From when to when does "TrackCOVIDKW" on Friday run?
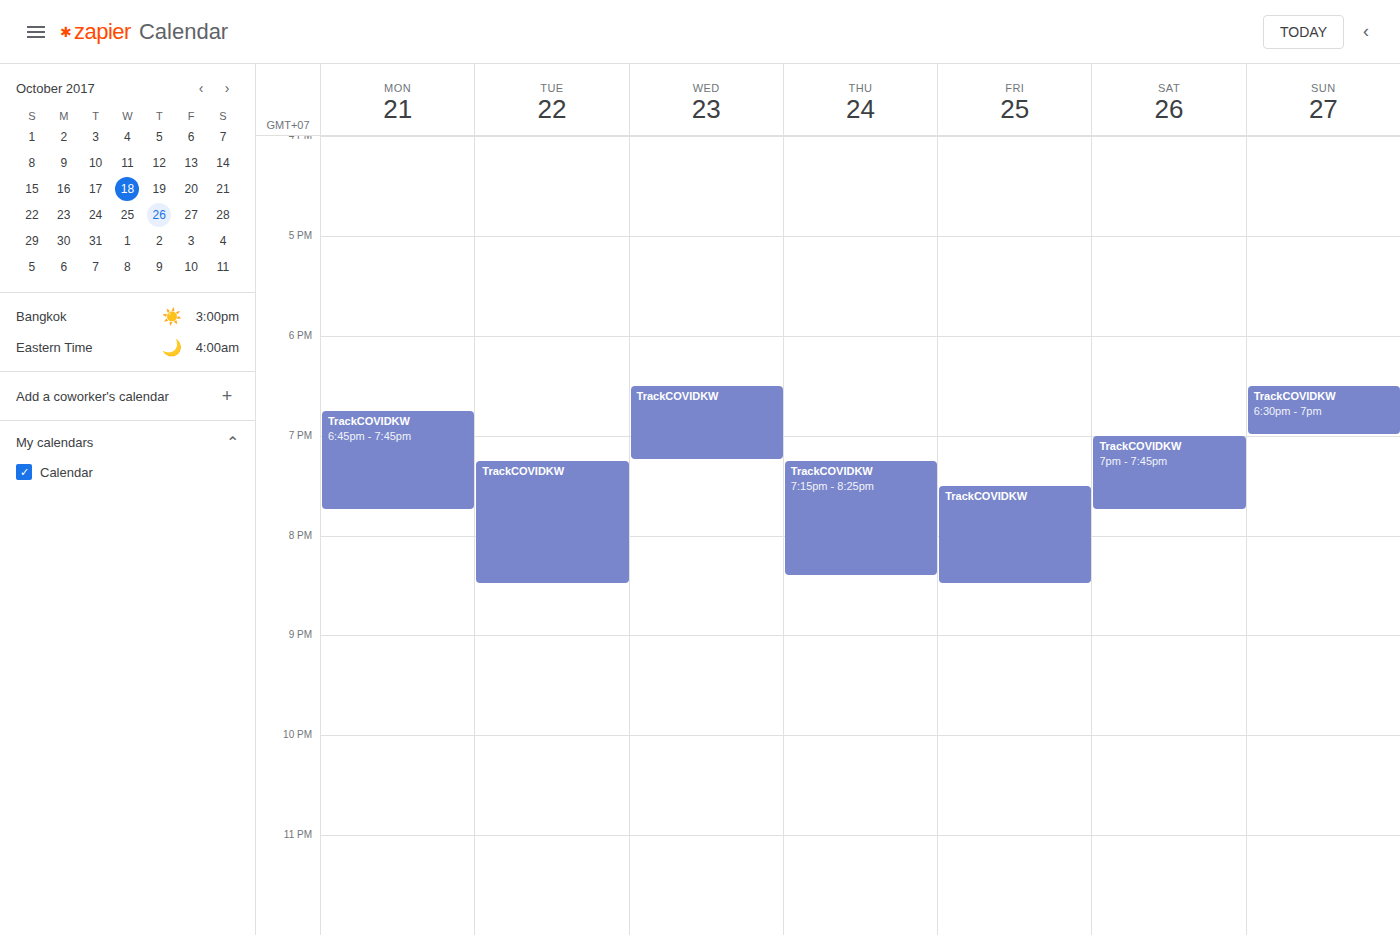
7:30 PM to 8:30 PM